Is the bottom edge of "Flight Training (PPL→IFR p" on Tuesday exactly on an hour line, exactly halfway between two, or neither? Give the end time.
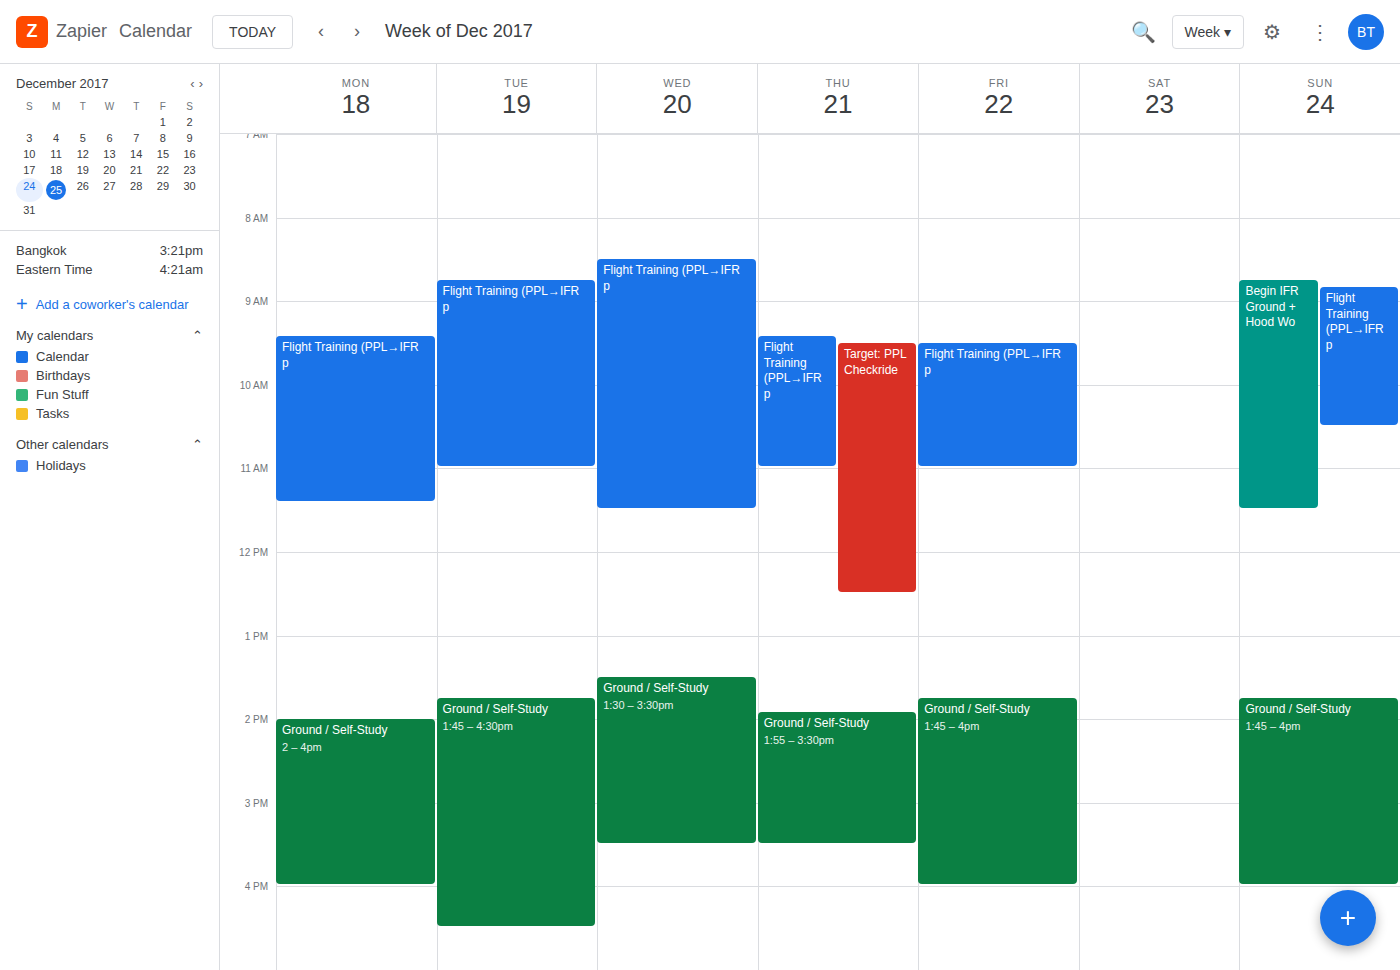
11:00 AM -- exactly on the 11 AM line.